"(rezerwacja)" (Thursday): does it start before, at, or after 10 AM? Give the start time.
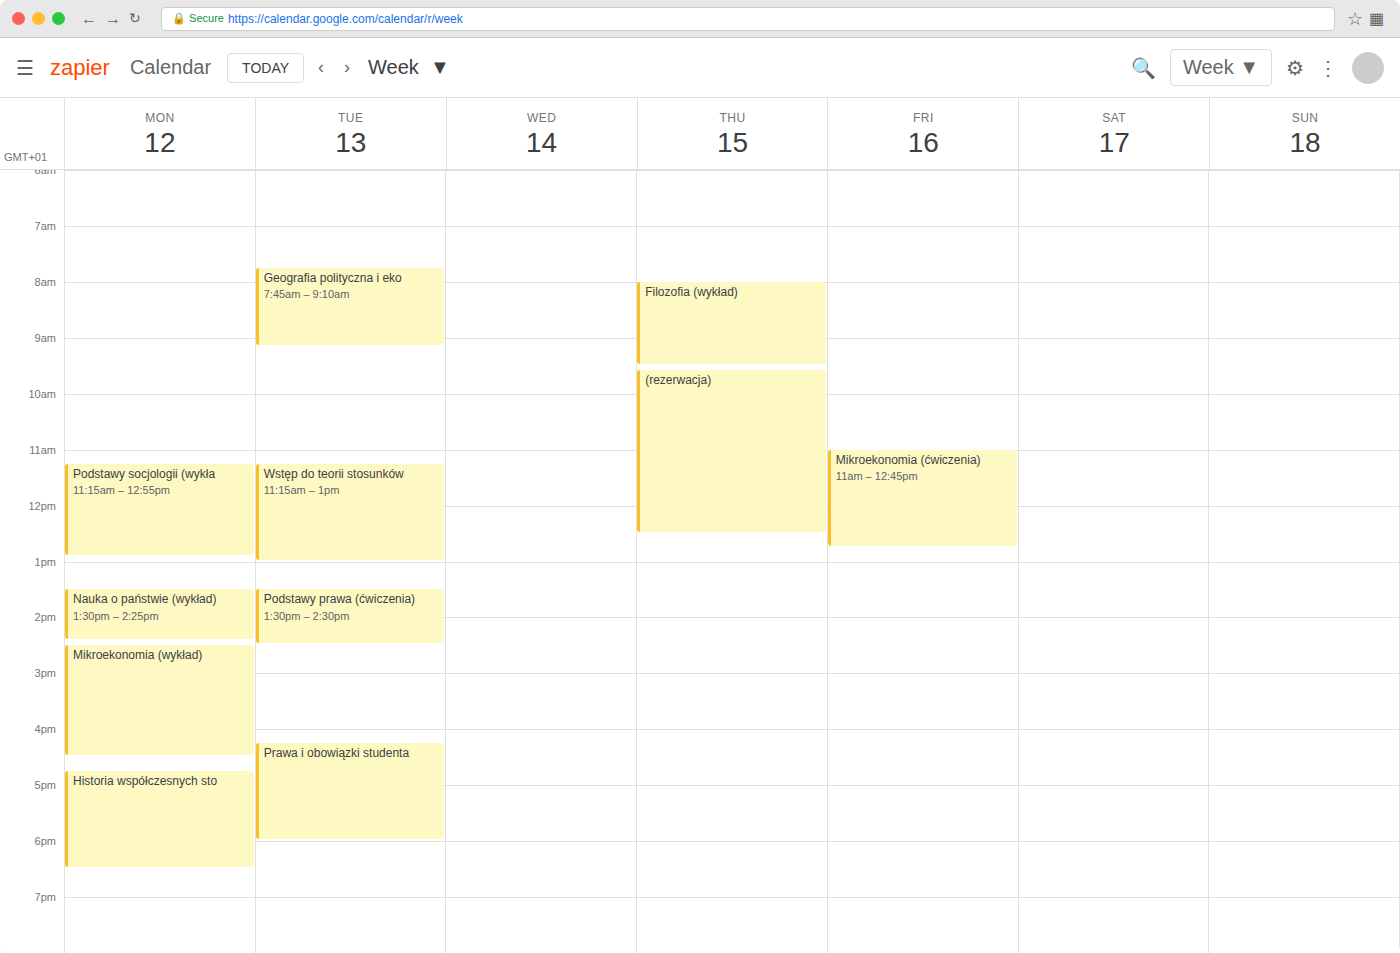
9:35 AM -- before 10 AM, 25 minutes above the 10 AM line.